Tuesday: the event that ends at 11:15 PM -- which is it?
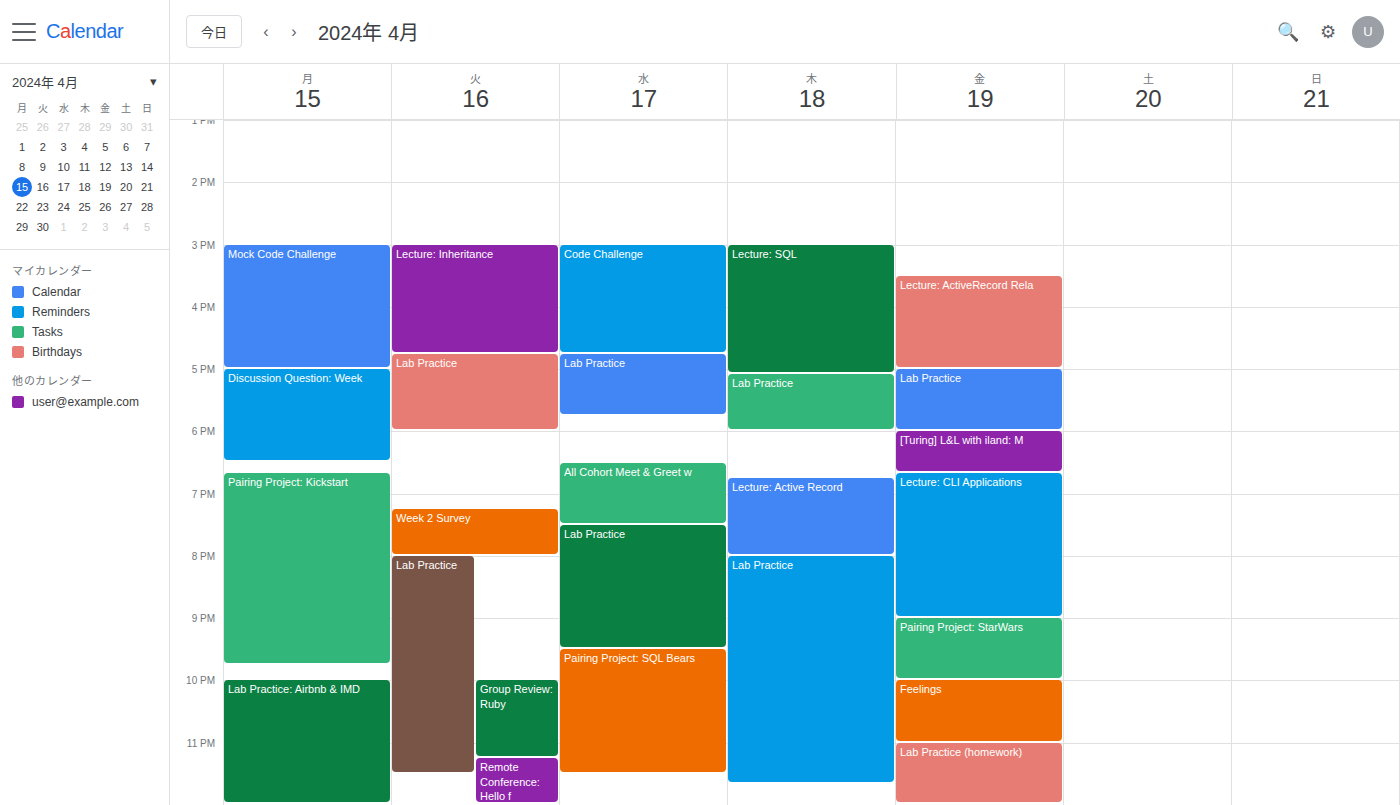
"Group Review: Ruby"